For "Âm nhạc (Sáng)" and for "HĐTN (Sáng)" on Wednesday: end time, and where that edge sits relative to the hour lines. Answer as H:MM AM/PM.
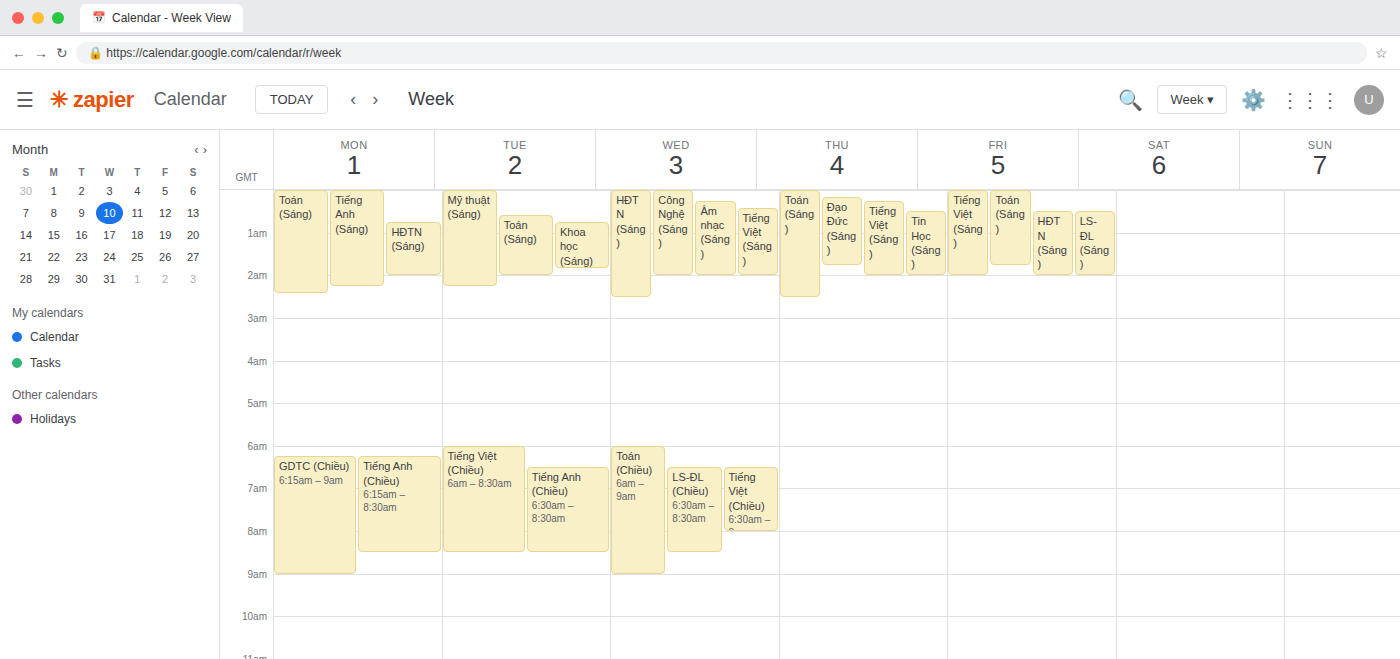
"Âm nhạc (Sáng)": 2:00 AM, exactly on the 2 AM line. "HĐTN (Sáng)": 2:30 AM, halfway between the 2 AM and 3 AM lines.